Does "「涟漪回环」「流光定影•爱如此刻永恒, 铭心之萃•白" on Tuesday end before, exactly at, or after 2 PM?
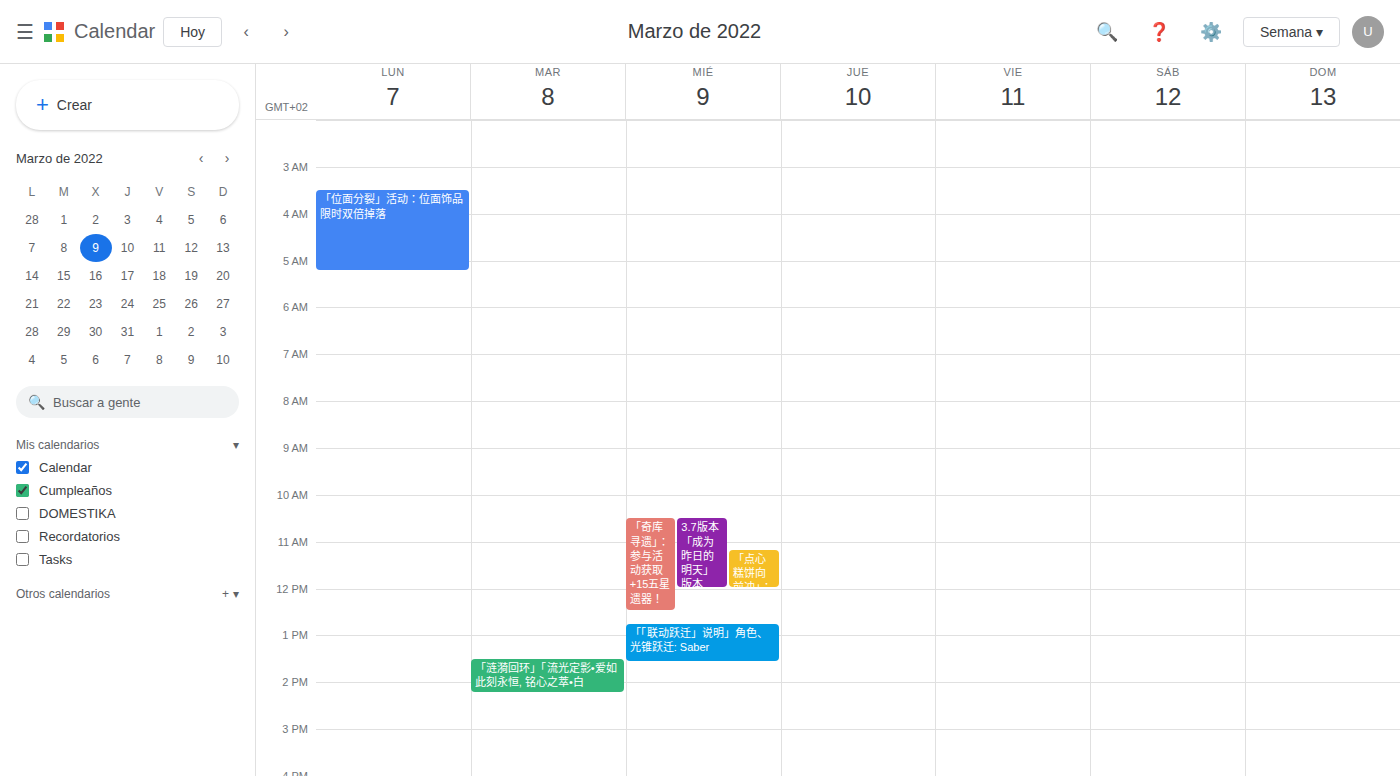
2:15 PM -- after 2 PM, 15 minutes below the 2 PM line.